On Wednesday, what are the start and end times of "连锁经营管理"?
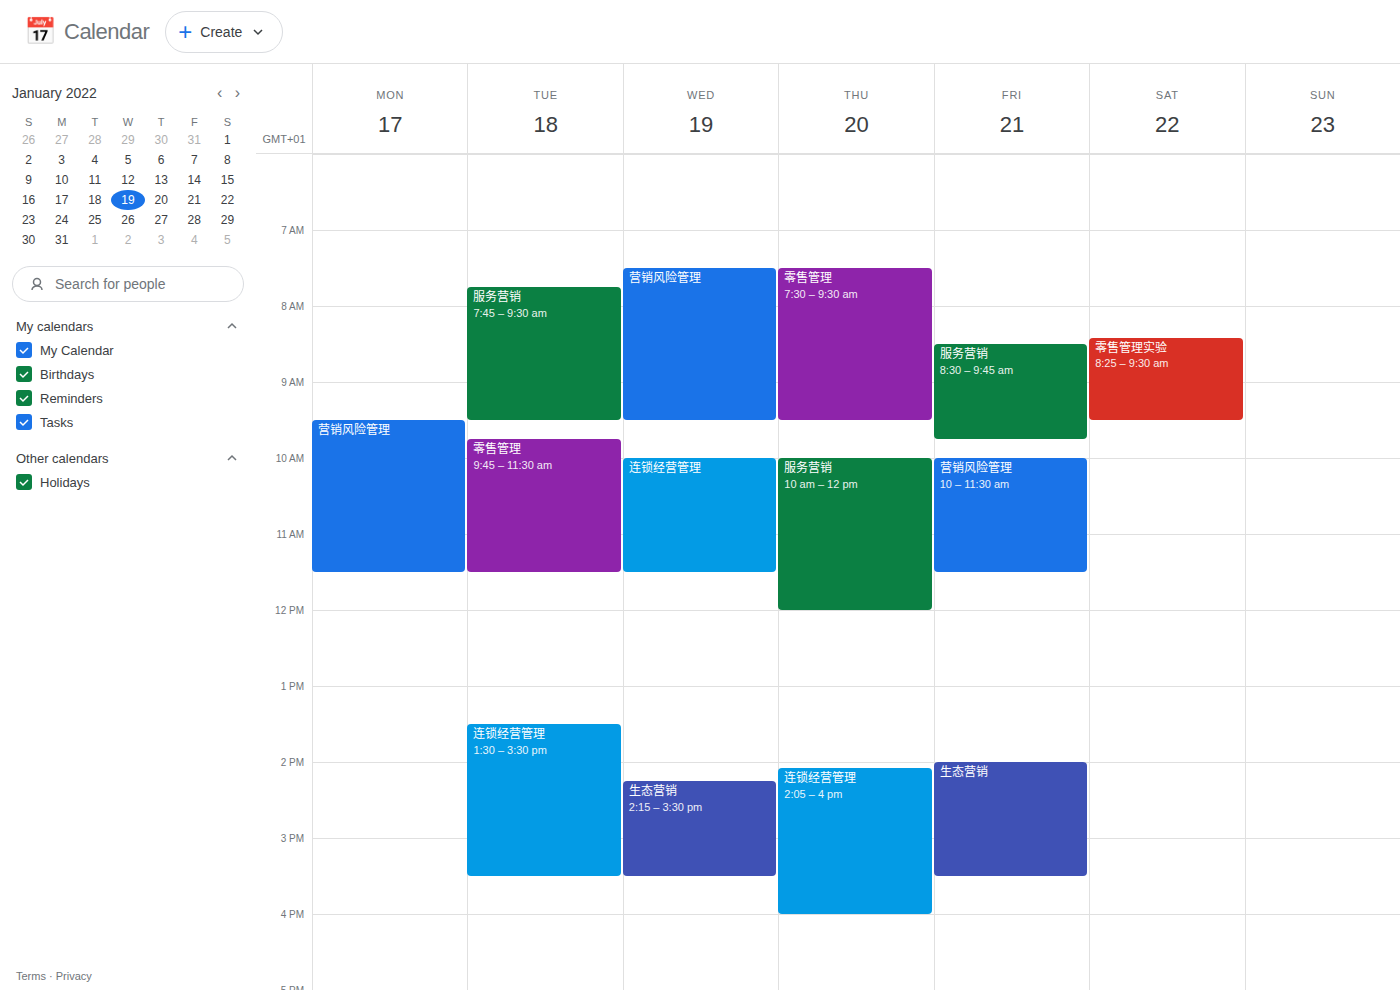
10:00 AM to 11:30 AM